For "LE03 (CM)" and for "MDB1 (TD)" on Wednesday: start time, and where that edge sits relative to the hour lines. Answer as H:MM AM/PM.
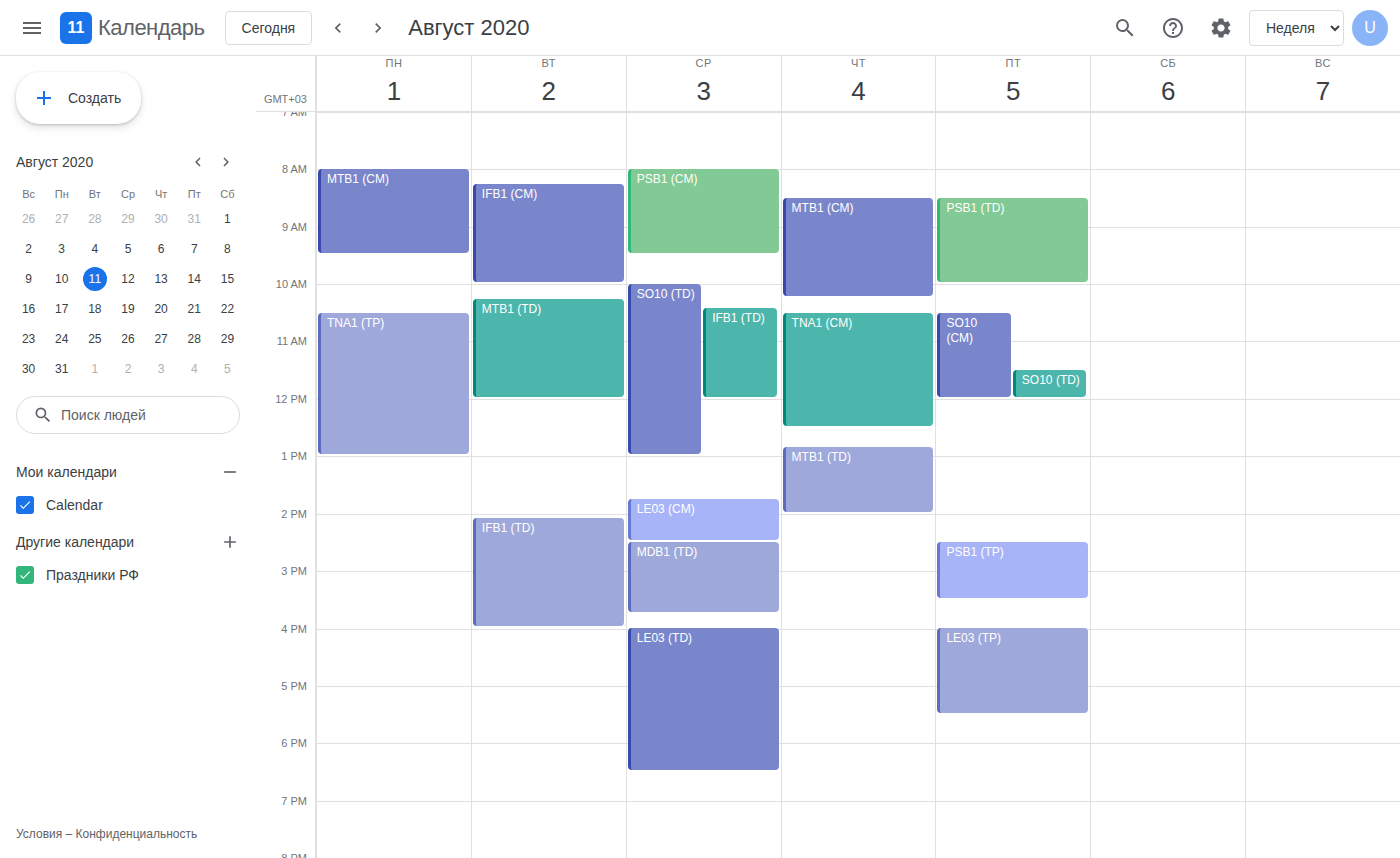
"LE03 (CM)": 1:45 PM, neither: three quarters of the way from the 1 PM line to the 2 PM line. "MDB1 (TD)": 2:30 PM, halfway between the 2 PM and 3 PM lines.